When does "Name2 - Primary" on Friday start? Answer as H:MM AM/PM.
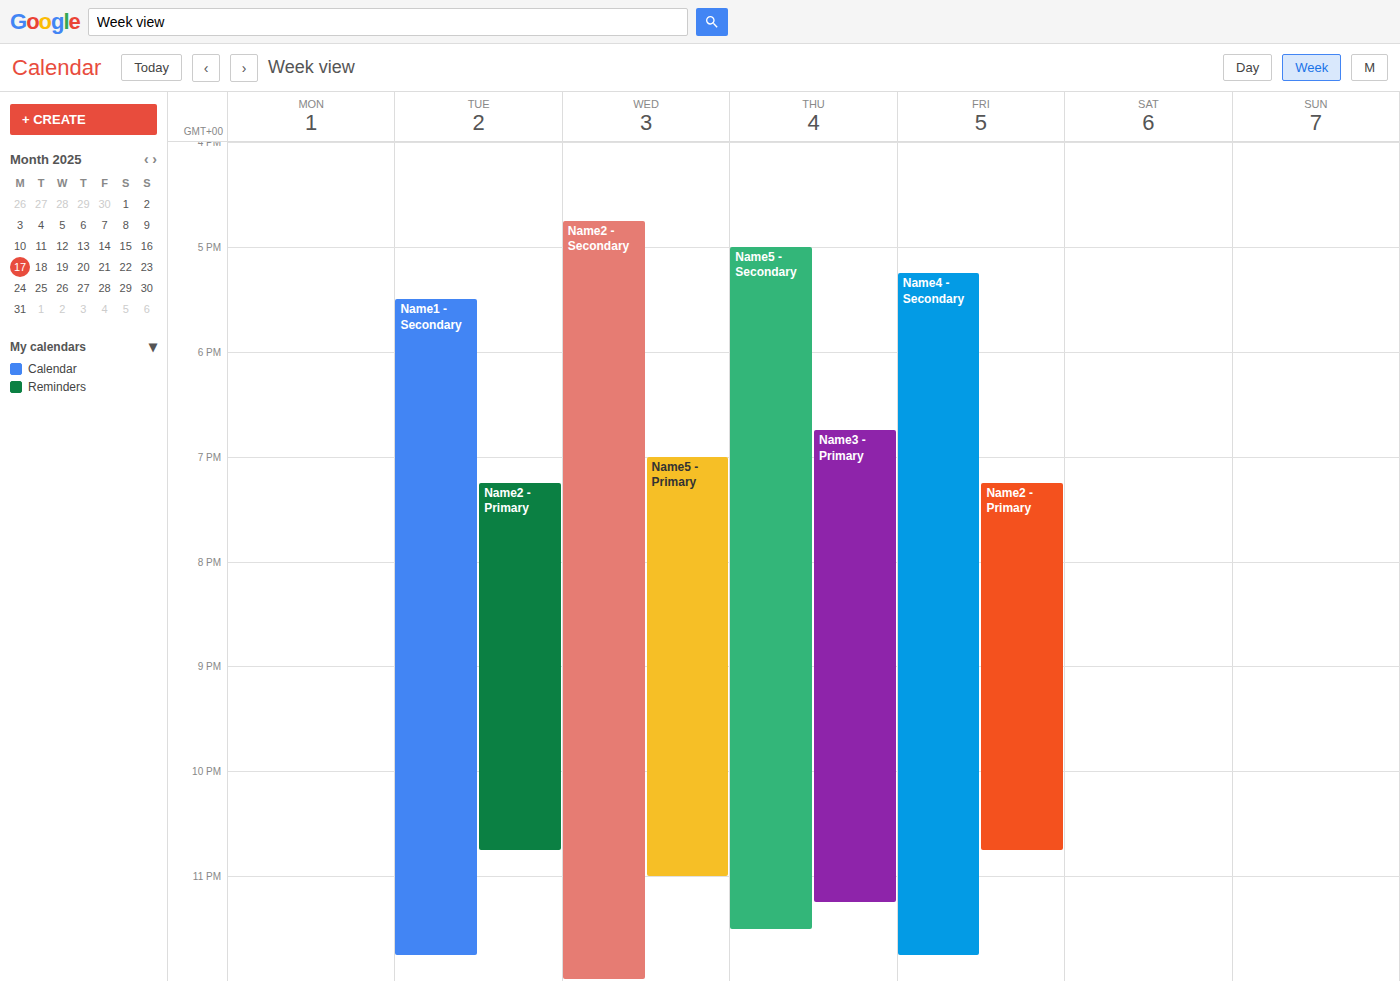
7:15 PM